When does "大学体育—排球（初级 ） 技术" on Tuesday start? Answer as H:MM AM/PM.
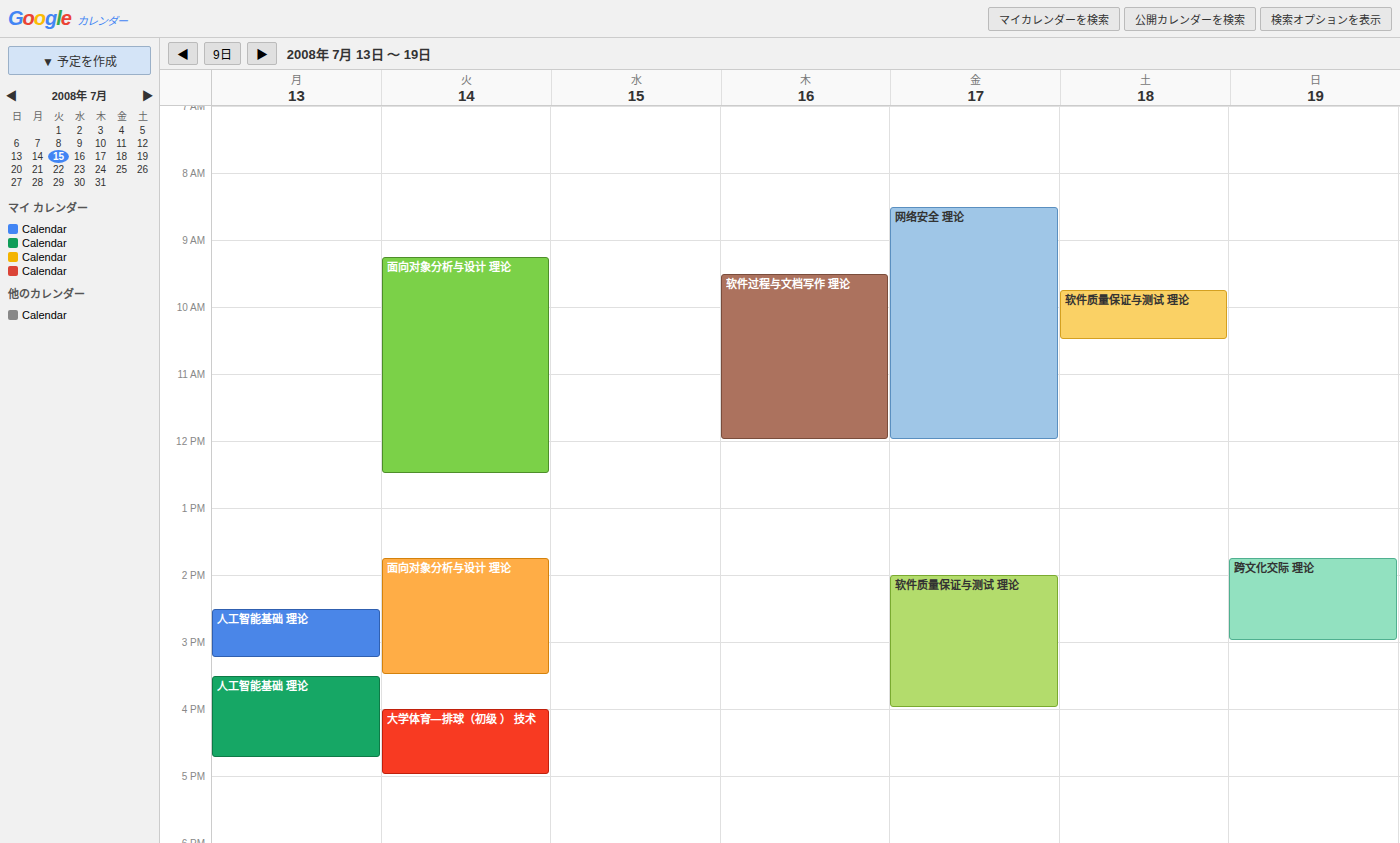
4:00 PM